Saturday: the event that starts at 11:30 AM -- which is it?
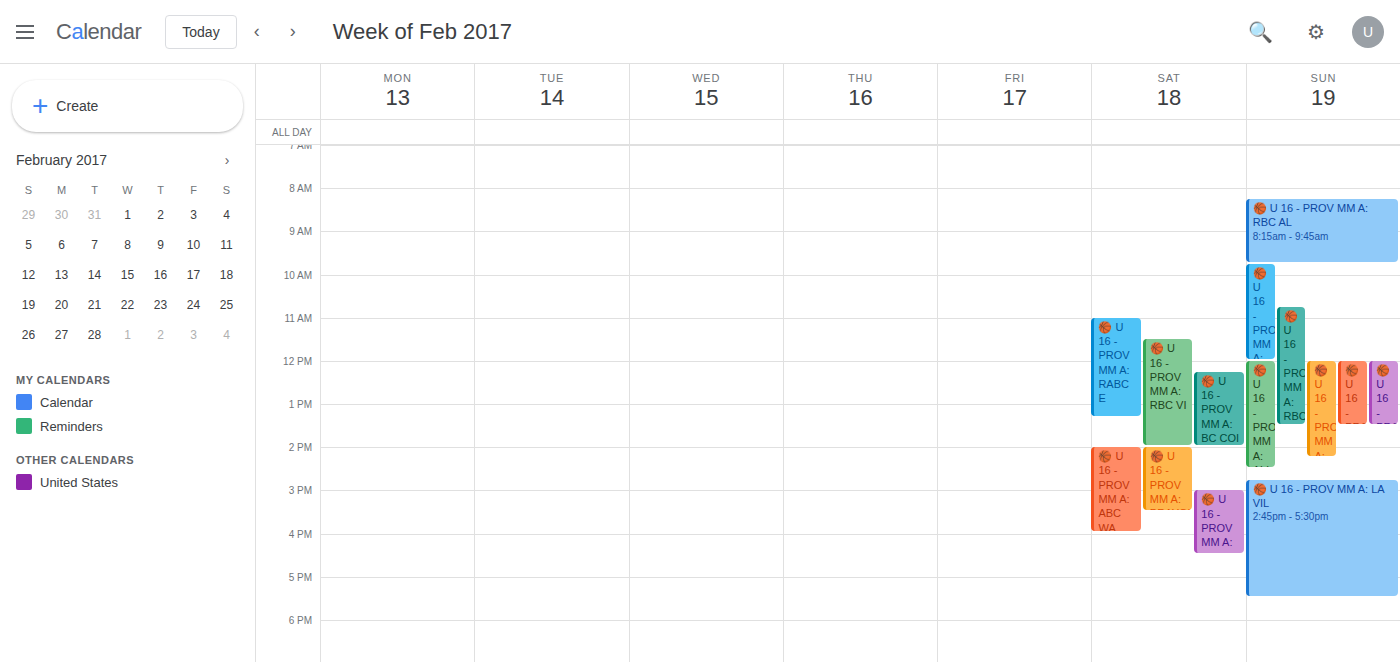
"🏀 U 16 - PROV MM A: RBC VI"